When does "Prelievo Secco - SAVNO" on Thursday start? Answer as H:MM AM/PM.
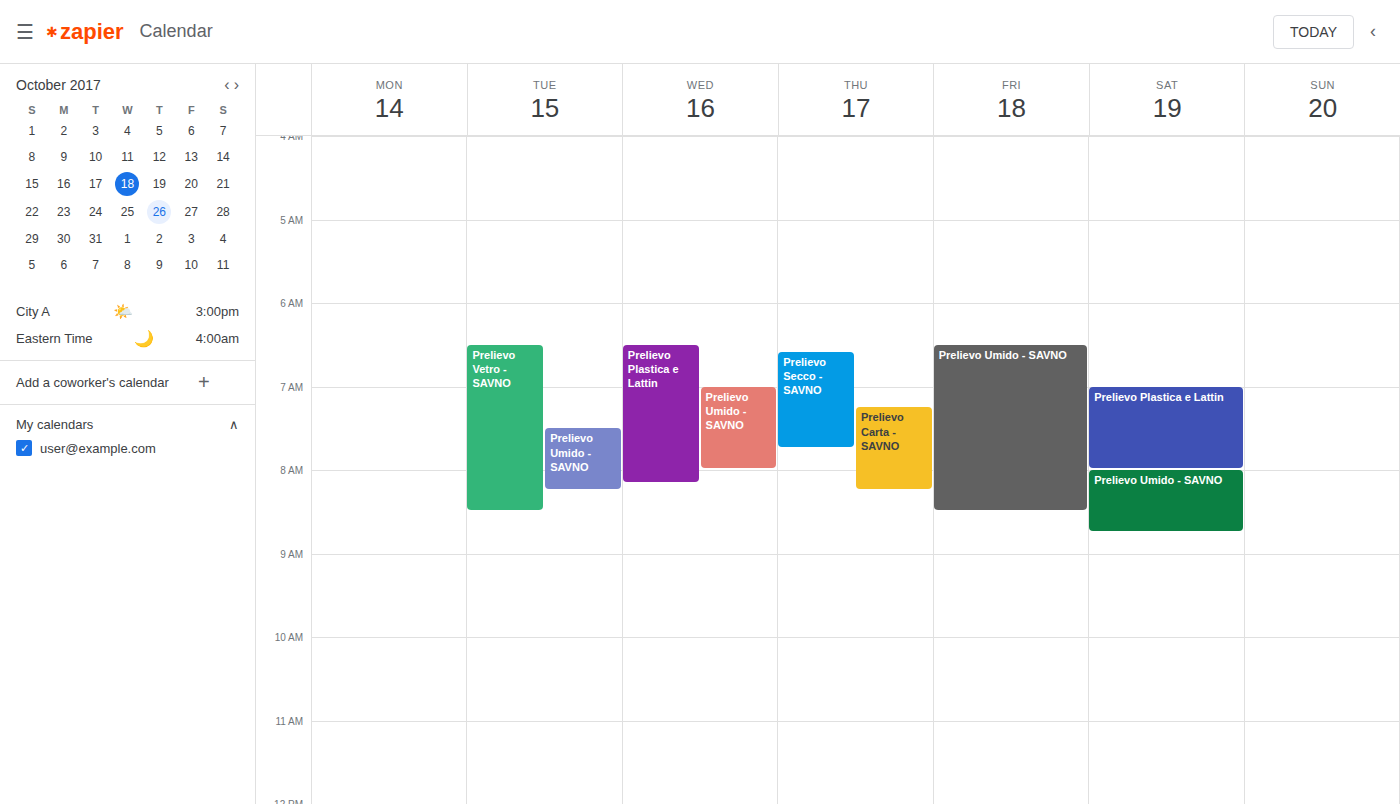
6:35 AM